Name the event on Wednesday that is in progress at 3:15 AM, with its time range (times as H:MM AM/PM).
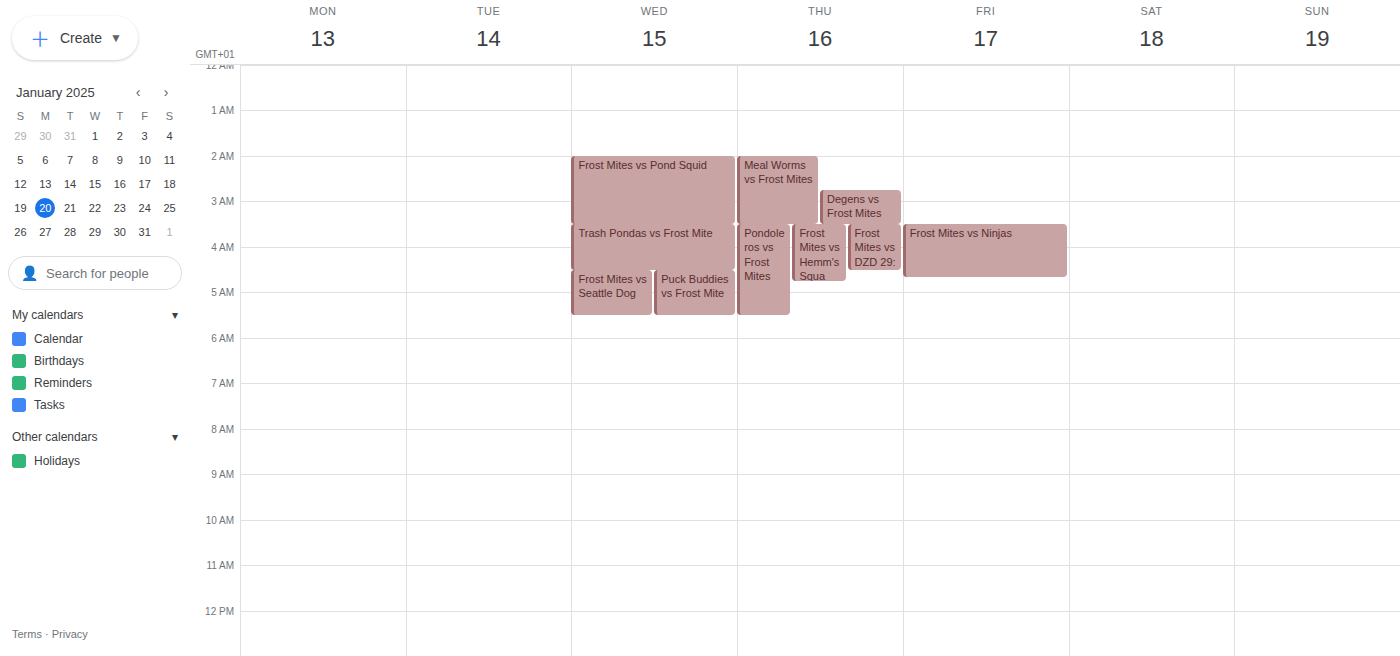
"Frost Mites vs Pond Squid", 2:00 AM to 3:30 AM